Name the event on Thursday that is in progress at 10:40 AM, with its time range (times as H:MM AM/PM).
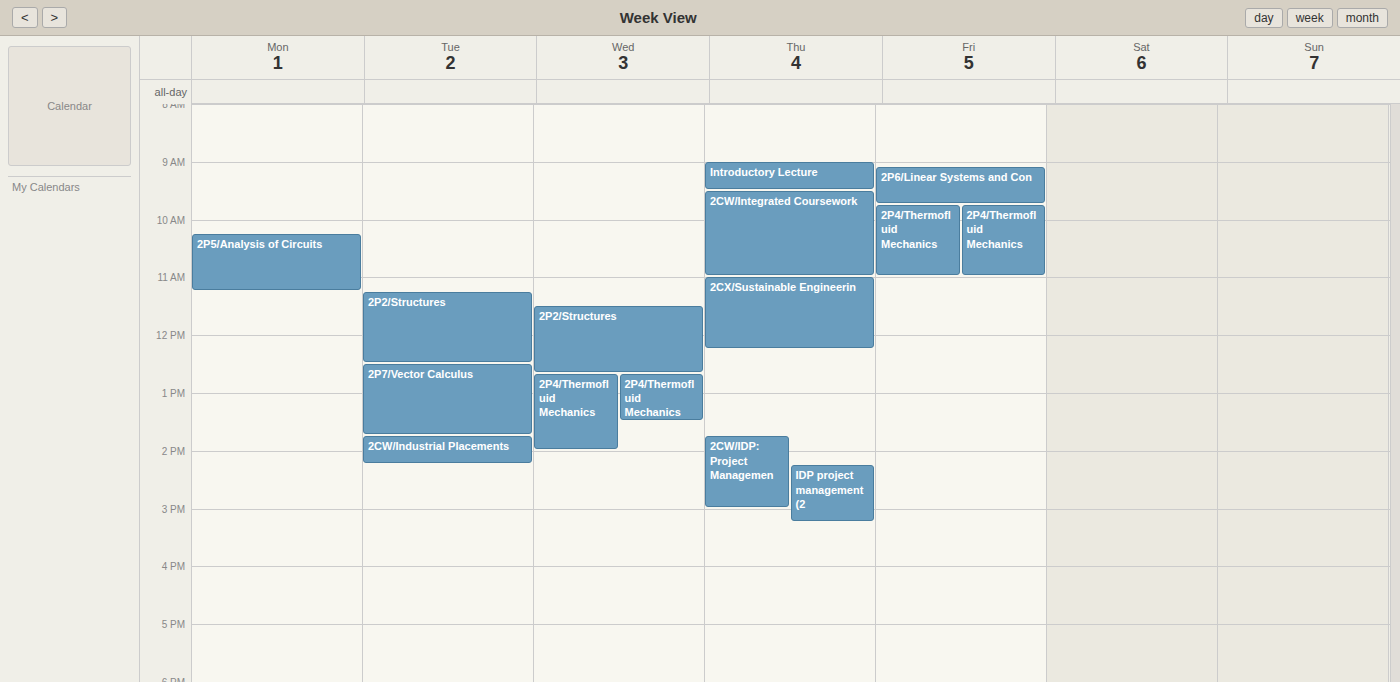
"2CW/Integrated Coursework", 9:30 AM to 11:00 AM